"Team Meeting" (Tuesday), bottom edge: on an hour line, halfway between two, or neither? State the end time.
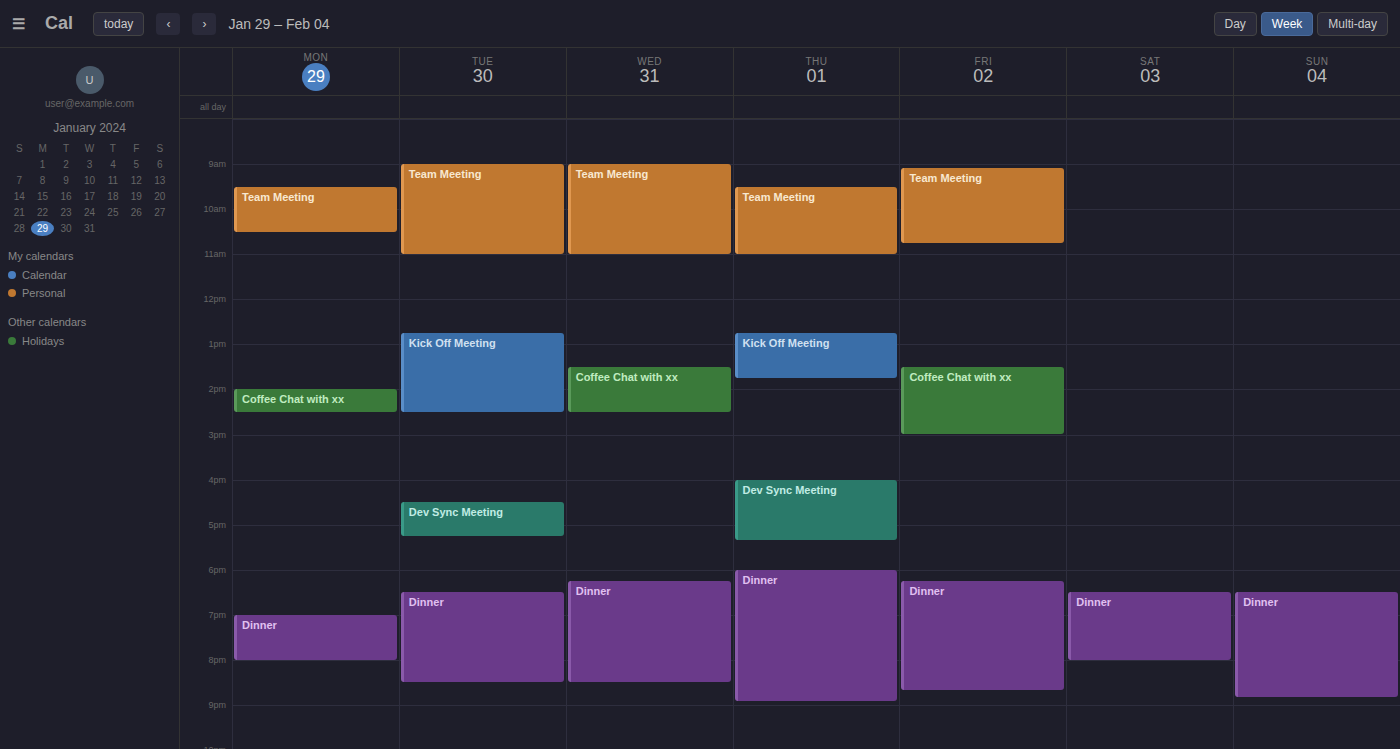
11:00 AM -- exactly on the 11 AM line.